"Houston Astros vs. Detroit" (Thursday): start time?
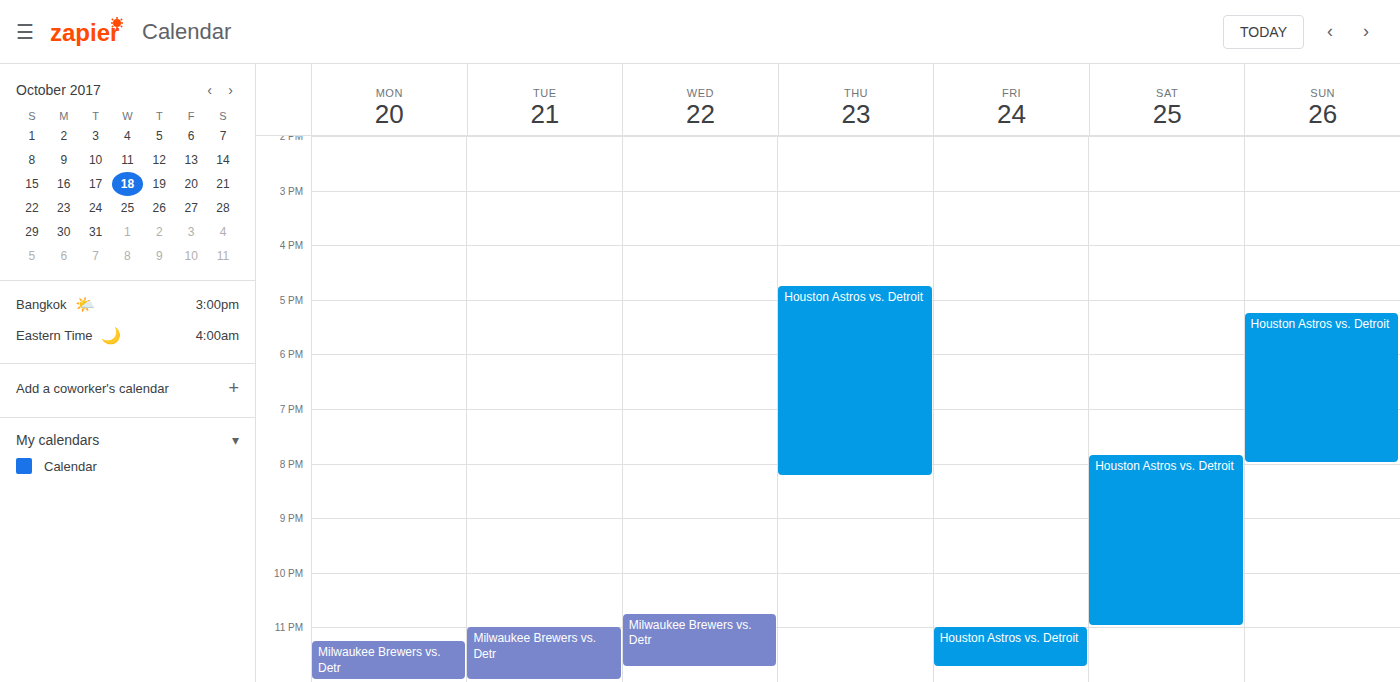
4:45 PM